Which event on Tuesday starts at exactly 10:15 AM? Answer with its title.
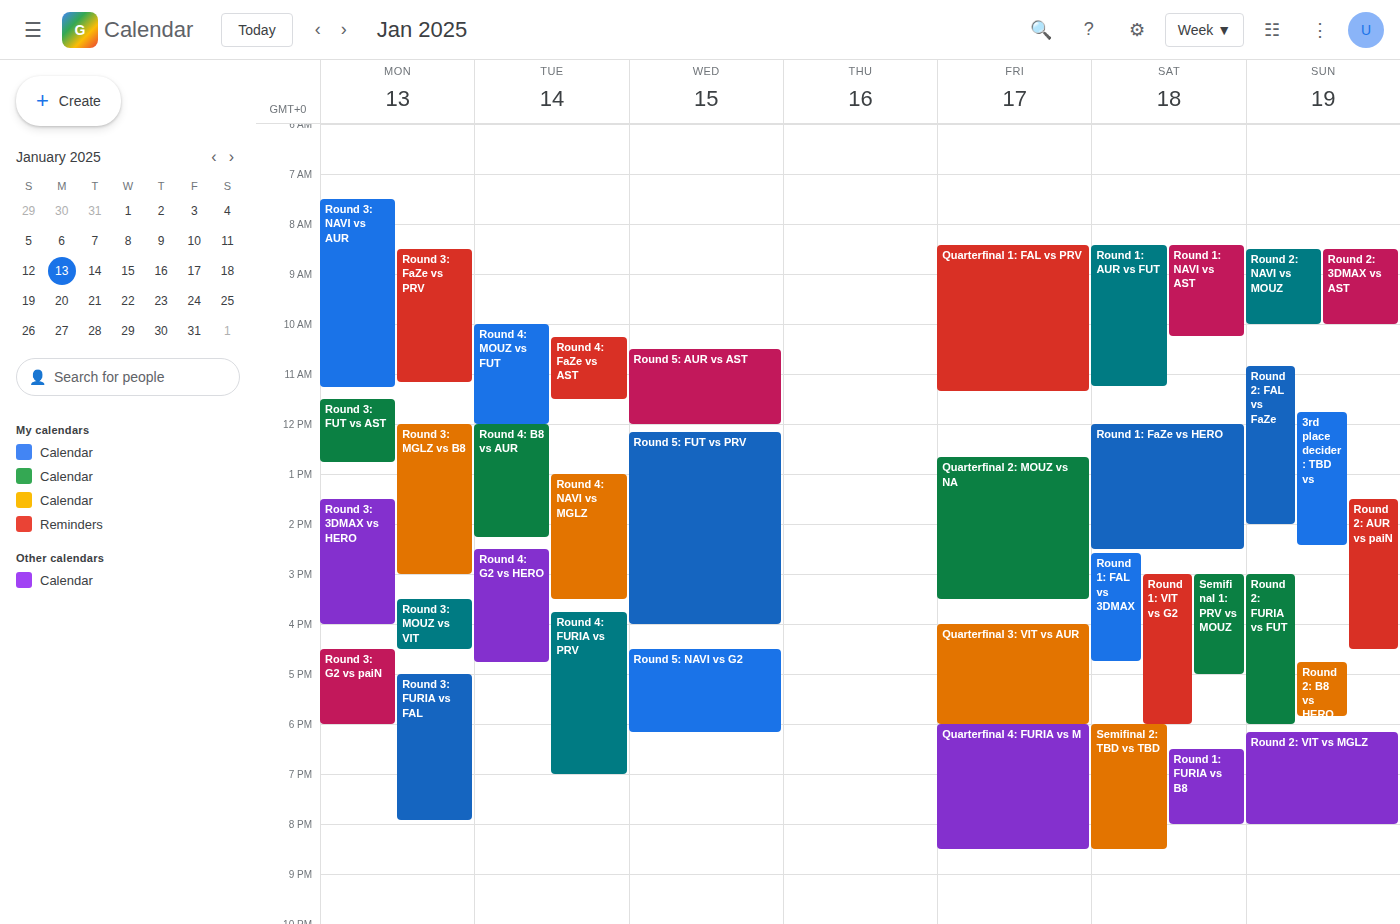
"Round 4: FaZe vs AST"